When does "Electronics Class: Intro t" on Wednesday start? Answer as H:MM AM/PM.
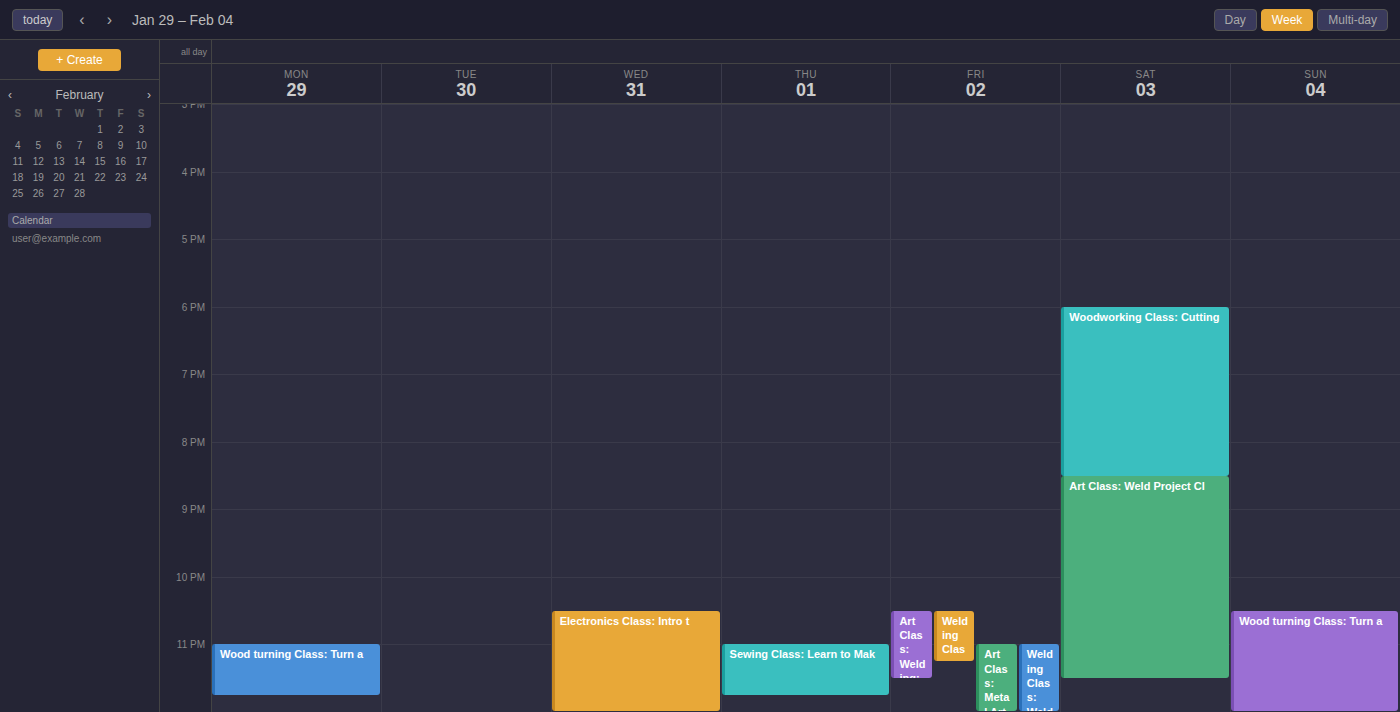
10:30 PM